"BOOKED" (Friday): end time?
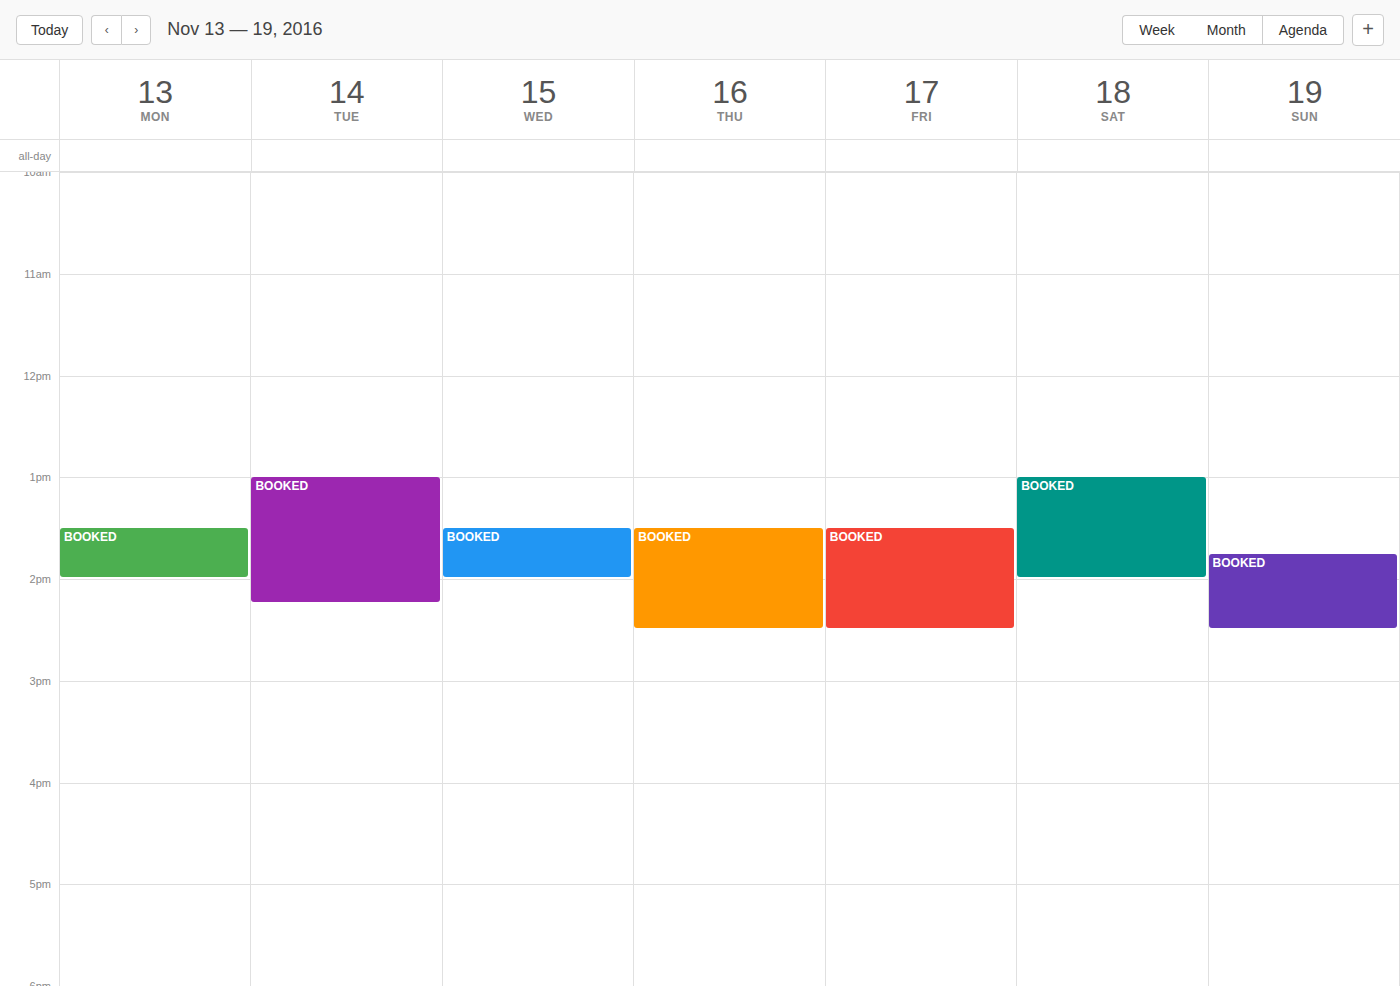
2:30 PM